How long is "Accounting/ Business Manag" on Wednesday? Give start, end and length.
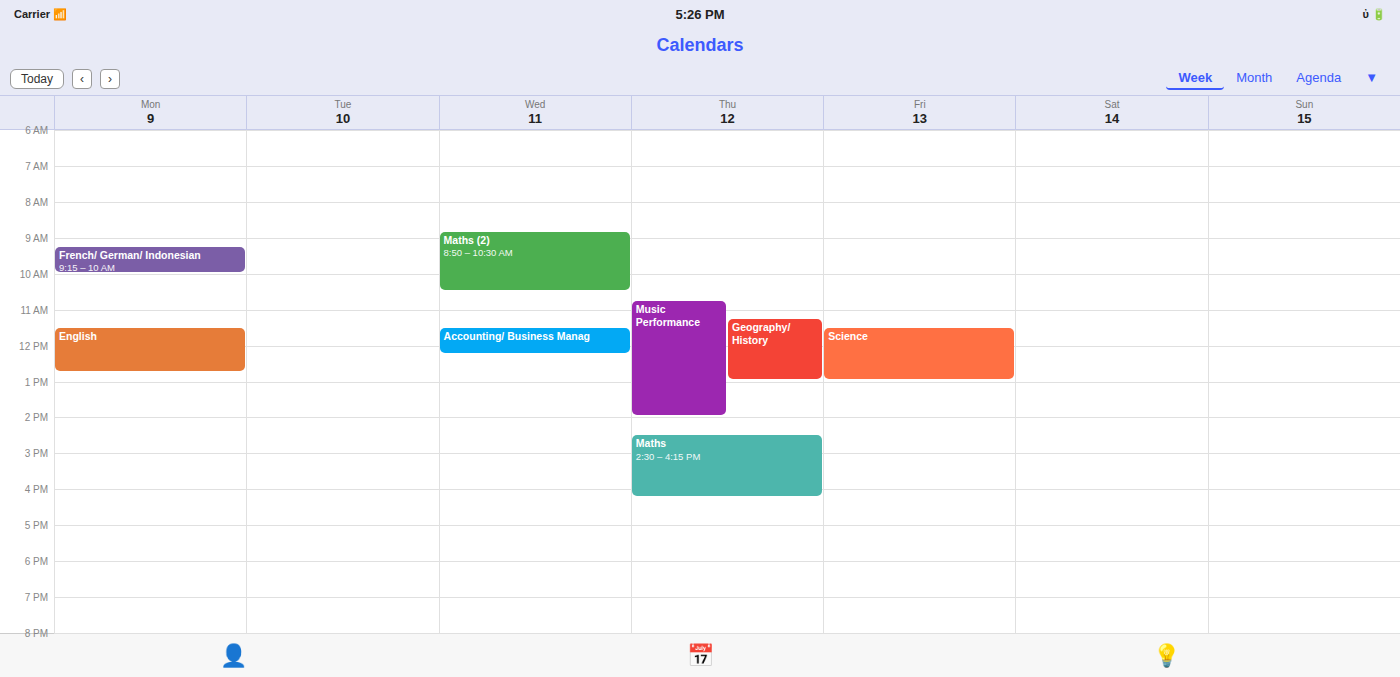
11:30 AM to 12:15 PM, 45 minutes